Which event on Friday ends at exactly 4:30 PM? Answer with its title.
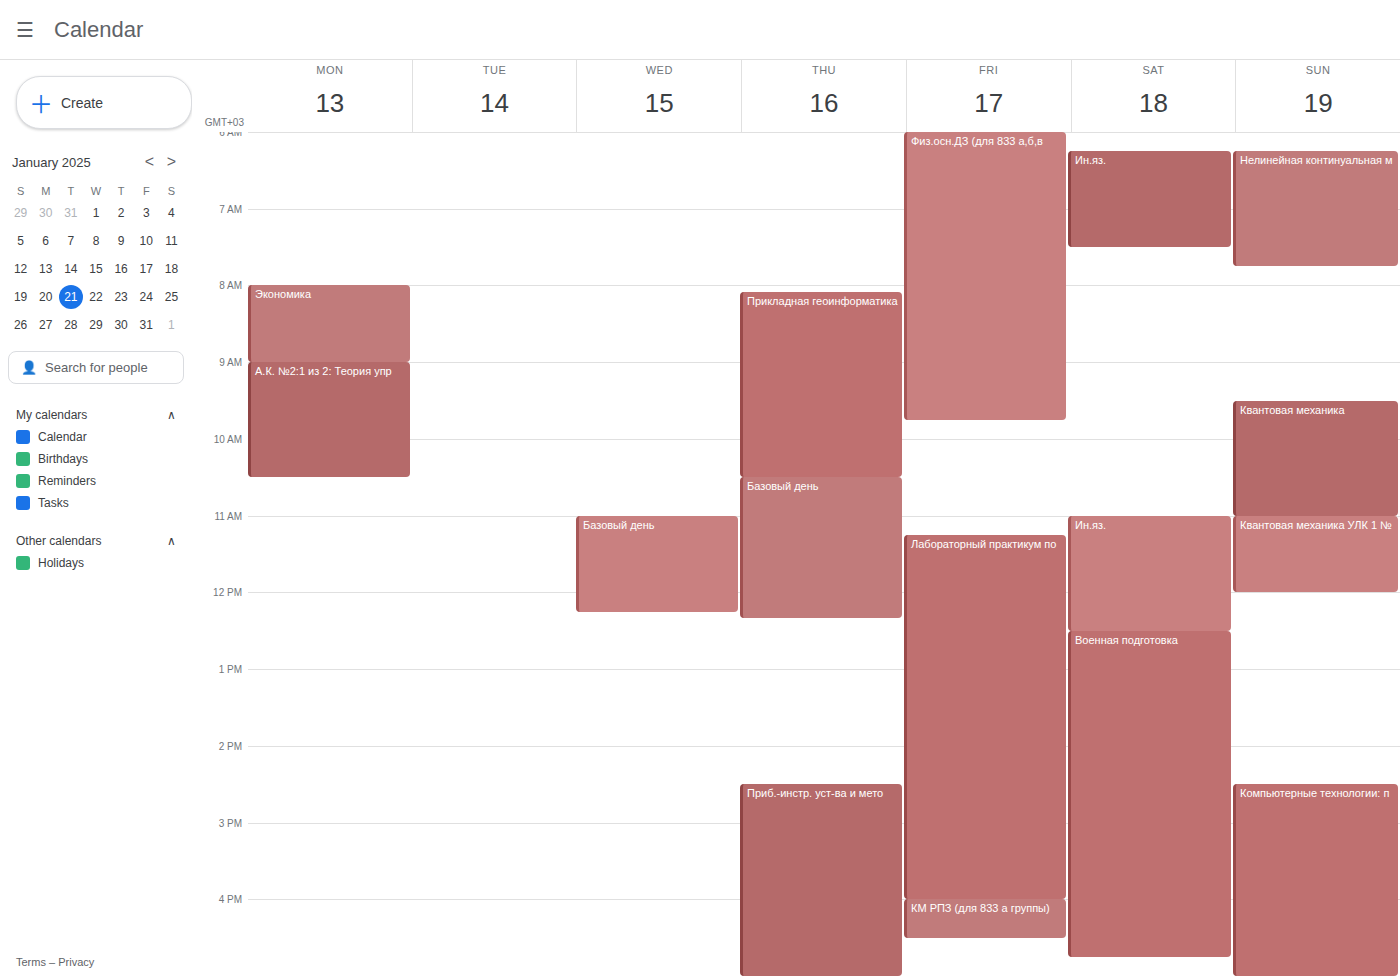
"КМ РПЗ (для 833 а группы)"